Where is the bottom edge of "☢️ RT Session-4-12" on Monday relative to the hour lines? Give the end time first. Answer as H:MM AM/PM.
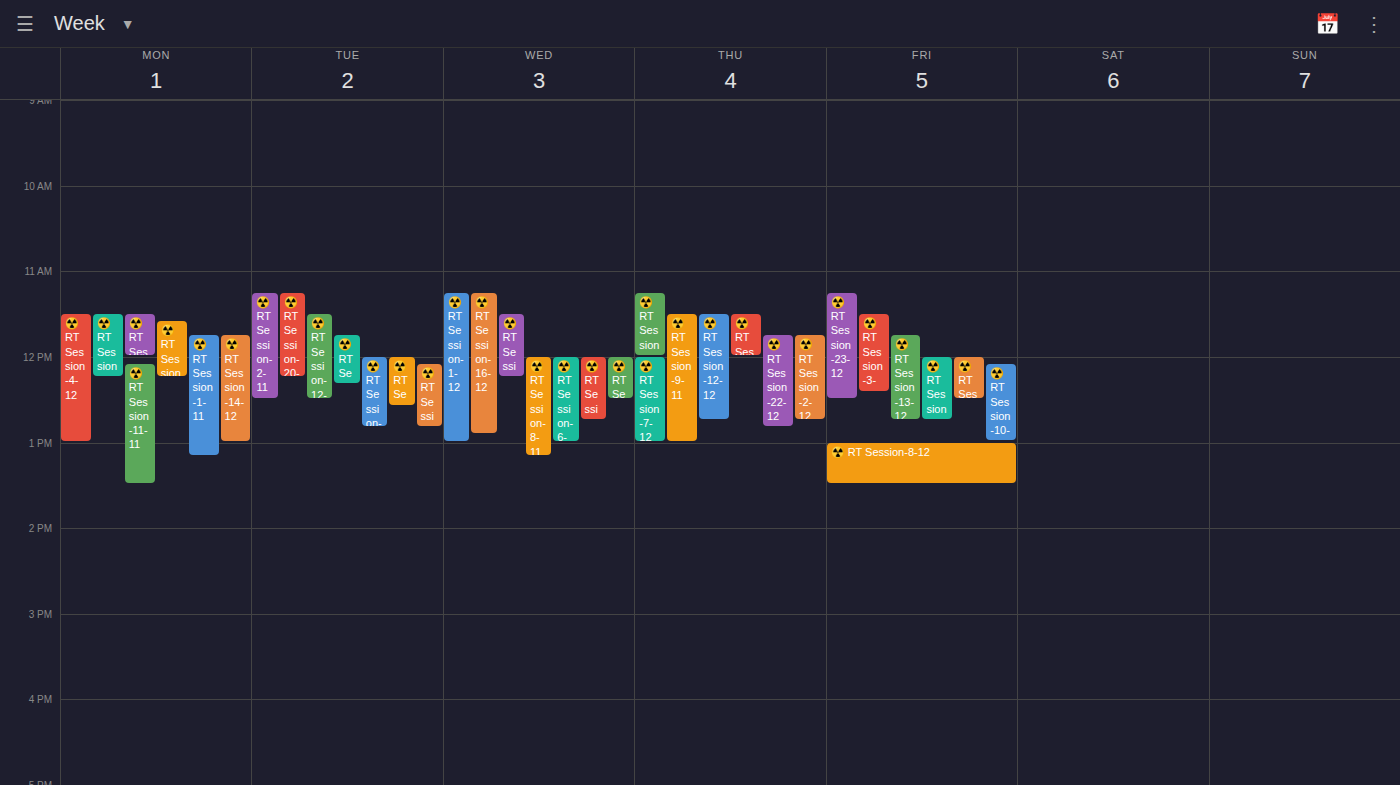
1:00 PM -- exactly on the 1 PM line.